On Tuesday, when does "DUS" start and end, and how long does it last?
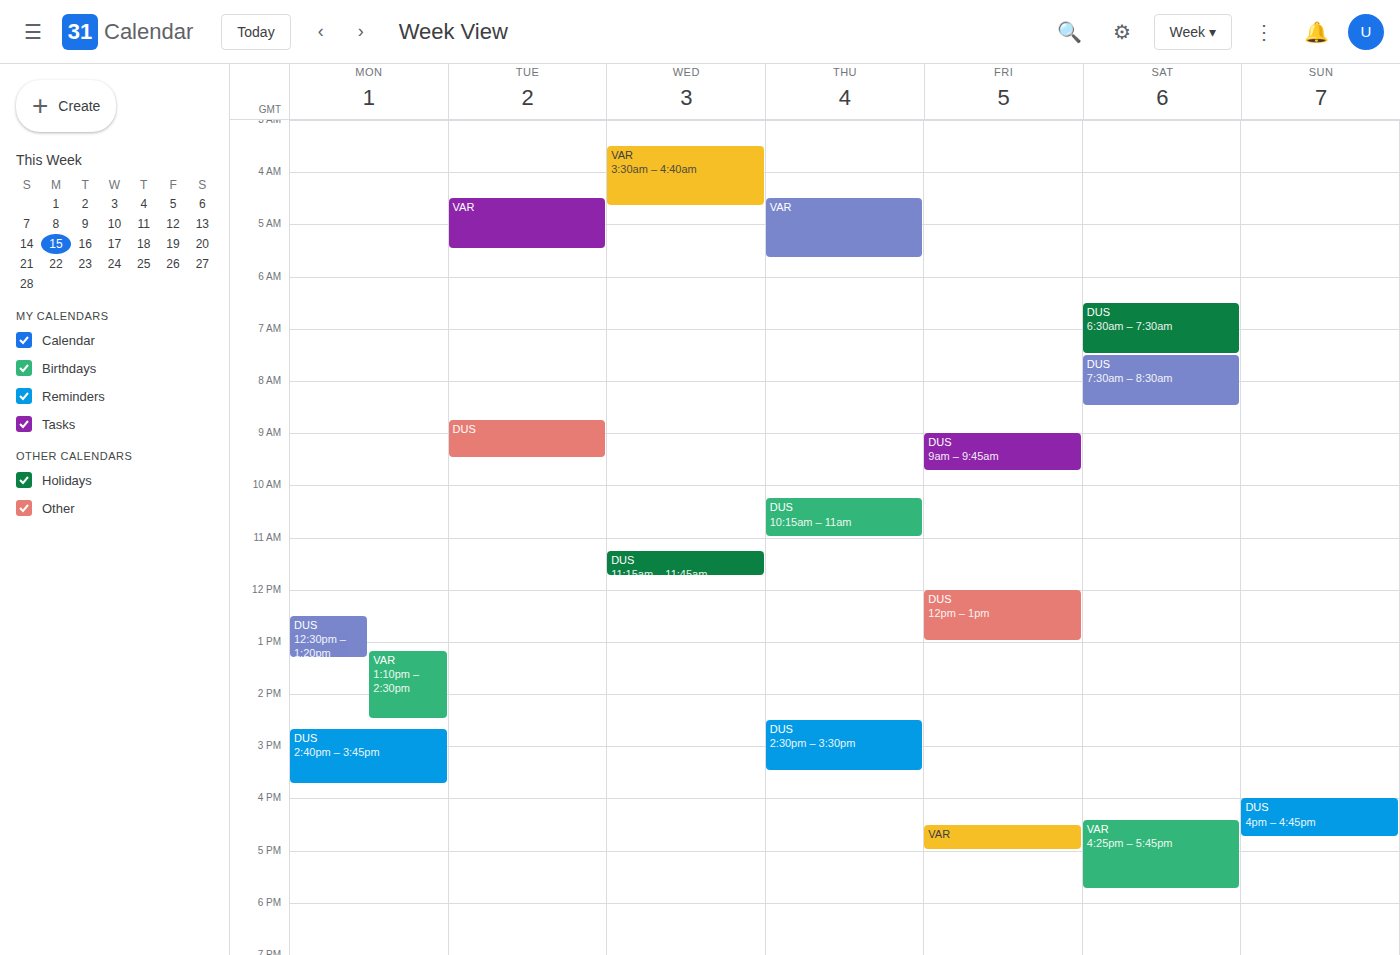
08:45 to 09:30, 45 minutes